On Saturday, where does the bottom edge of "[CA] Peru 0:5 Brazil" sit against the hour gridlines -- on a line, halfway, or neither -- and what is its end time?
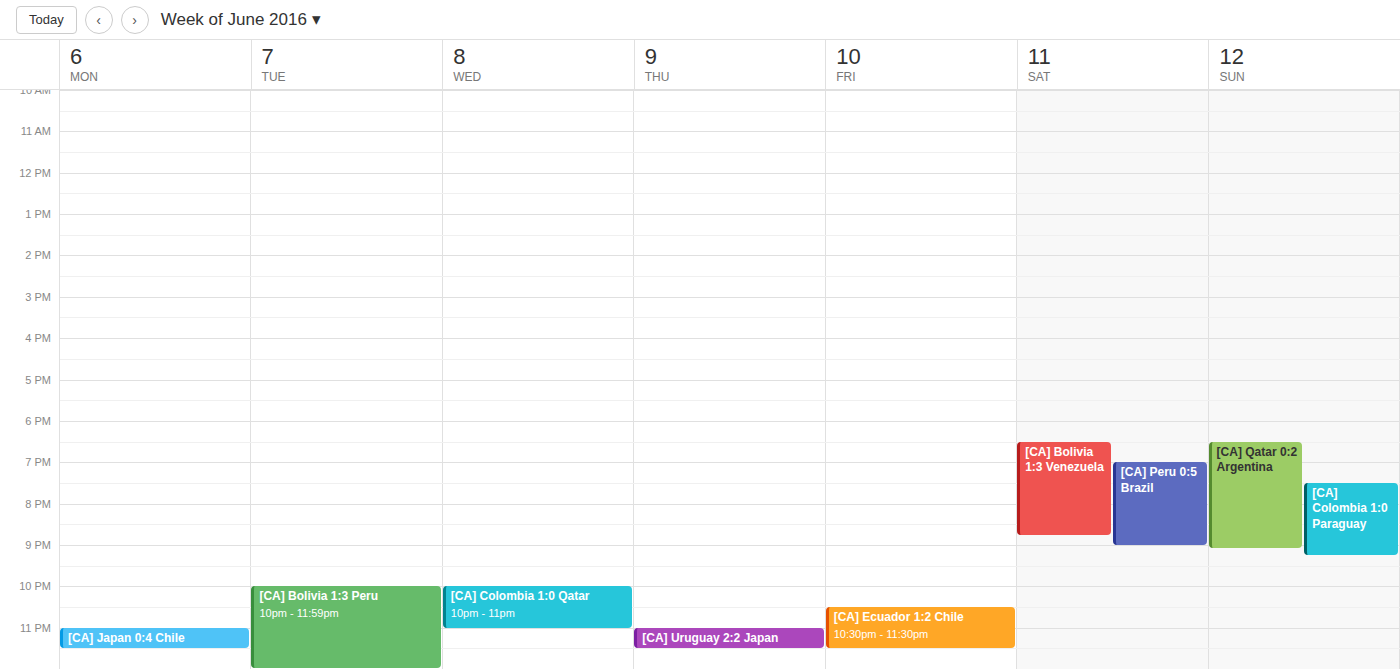
9:00 PM -- exactly on the 9 PM line.